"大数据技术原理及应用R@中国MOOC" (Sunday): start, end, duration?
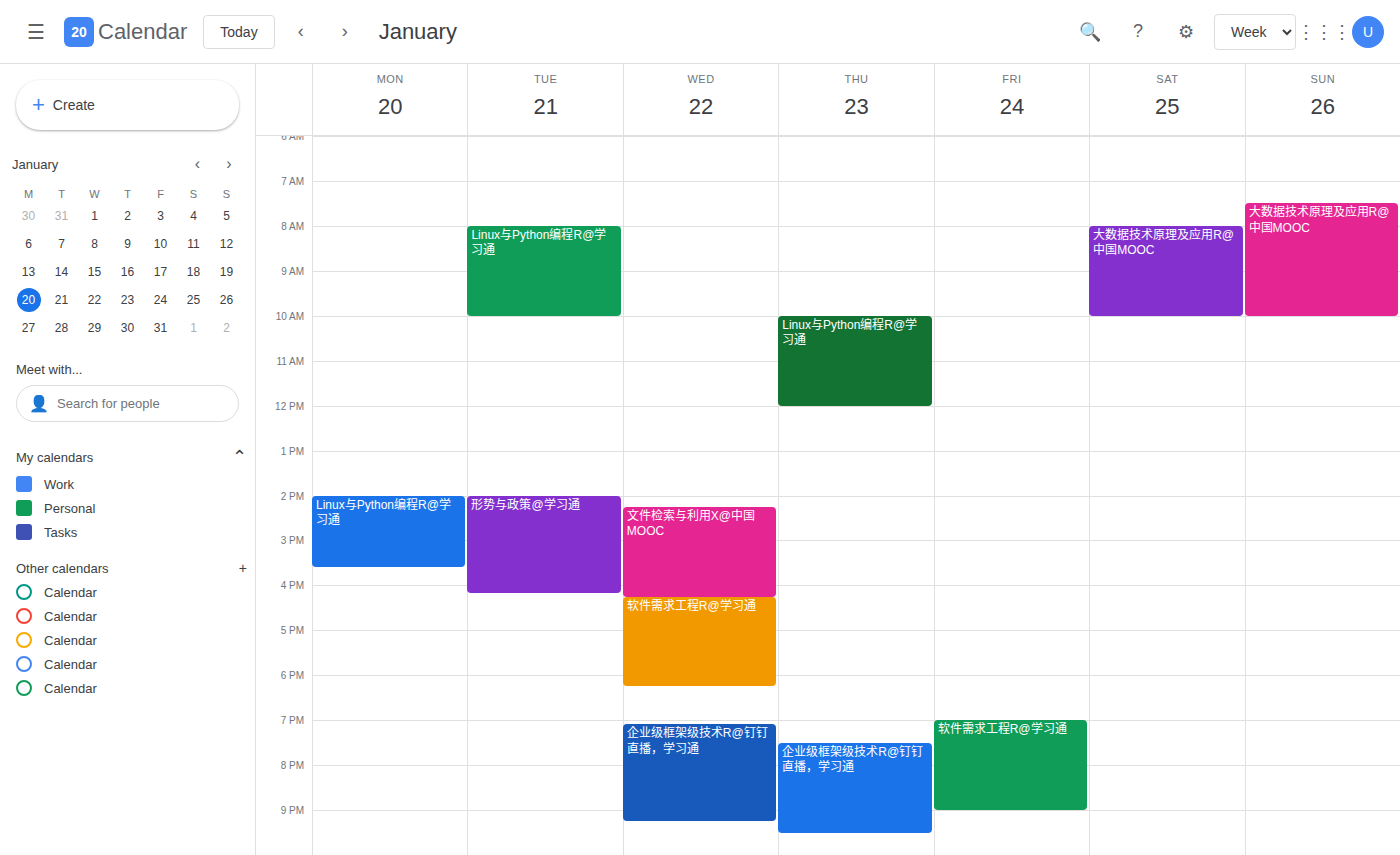
07:30 to 10:00, 2 hours 30 minutes